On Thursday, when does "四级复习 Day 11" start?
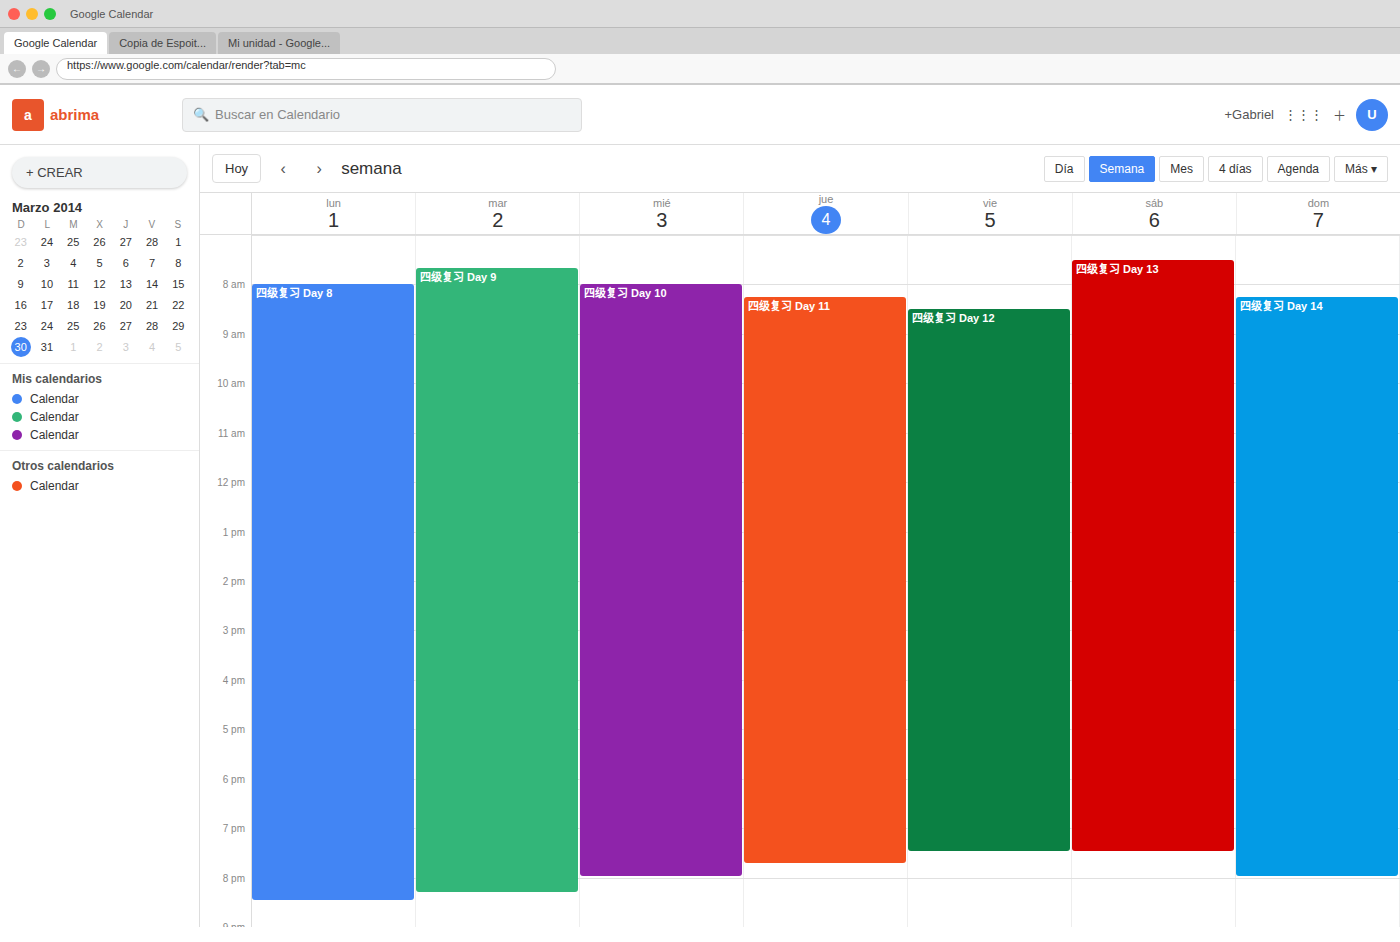
8:15 AM